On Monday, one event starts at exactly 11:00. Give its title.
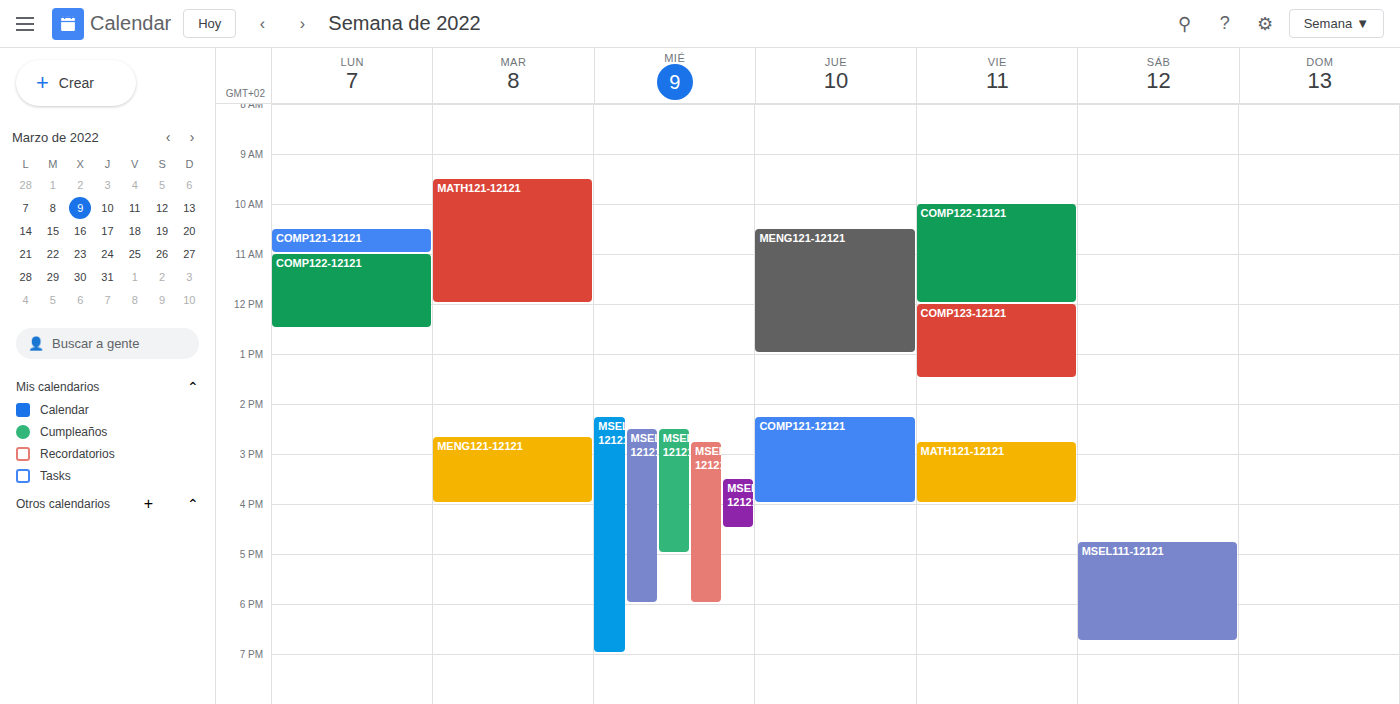
"COMP122-12121"